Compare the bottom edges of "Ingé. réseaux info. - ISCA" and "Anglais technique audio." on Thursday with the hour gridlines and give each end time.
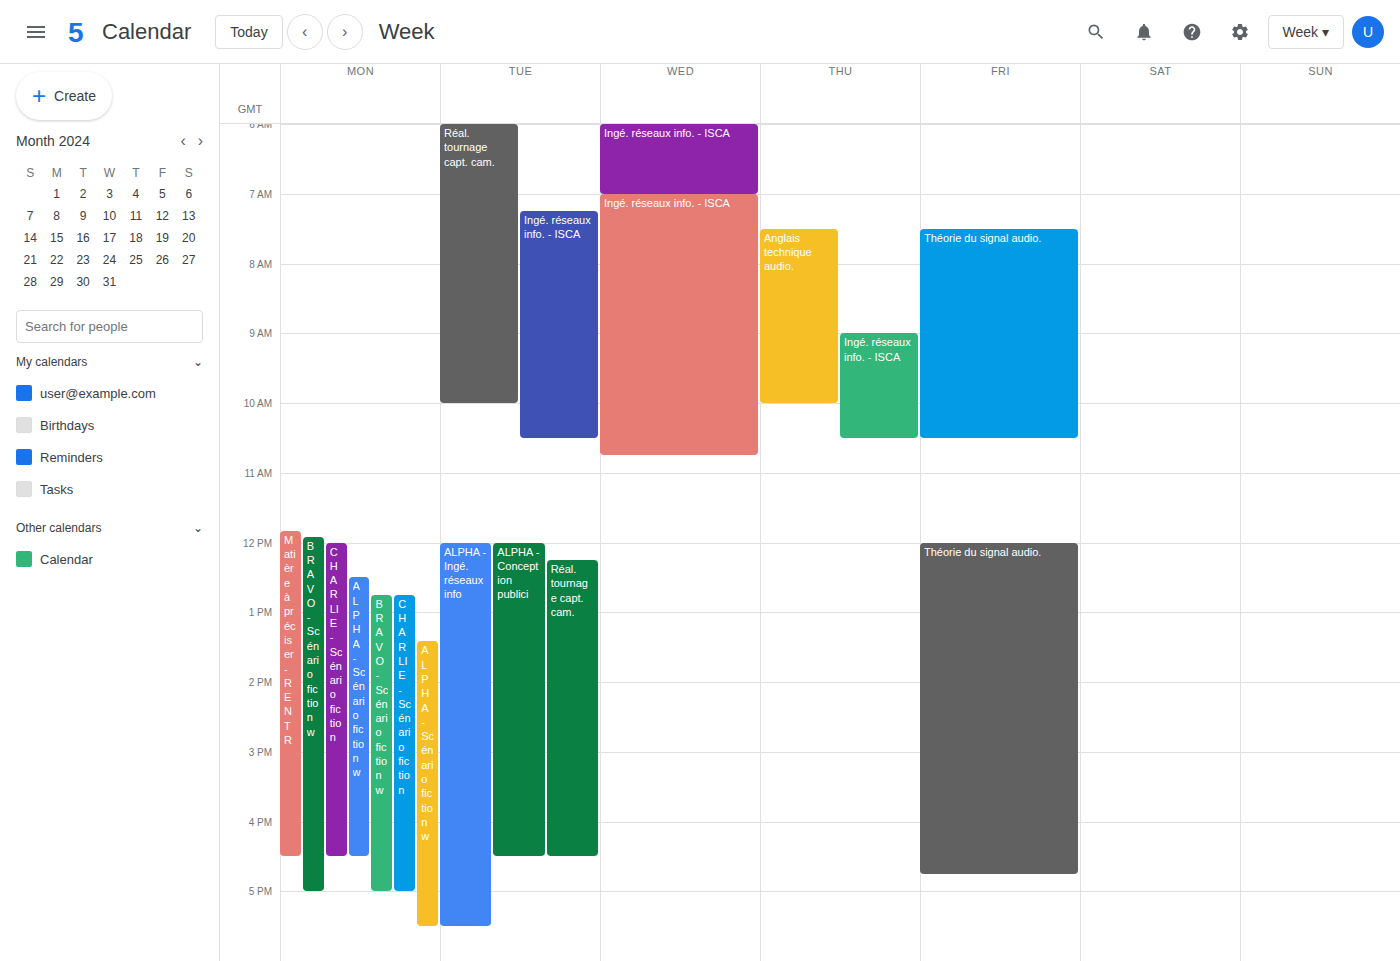
"Ingé. réseaux info. - ISCA": 10:30 AM, halfway between the 10 AM and 11 AM lines. "Anglais technique audio.": 10:00 AM, exactly on the 10 AM line.